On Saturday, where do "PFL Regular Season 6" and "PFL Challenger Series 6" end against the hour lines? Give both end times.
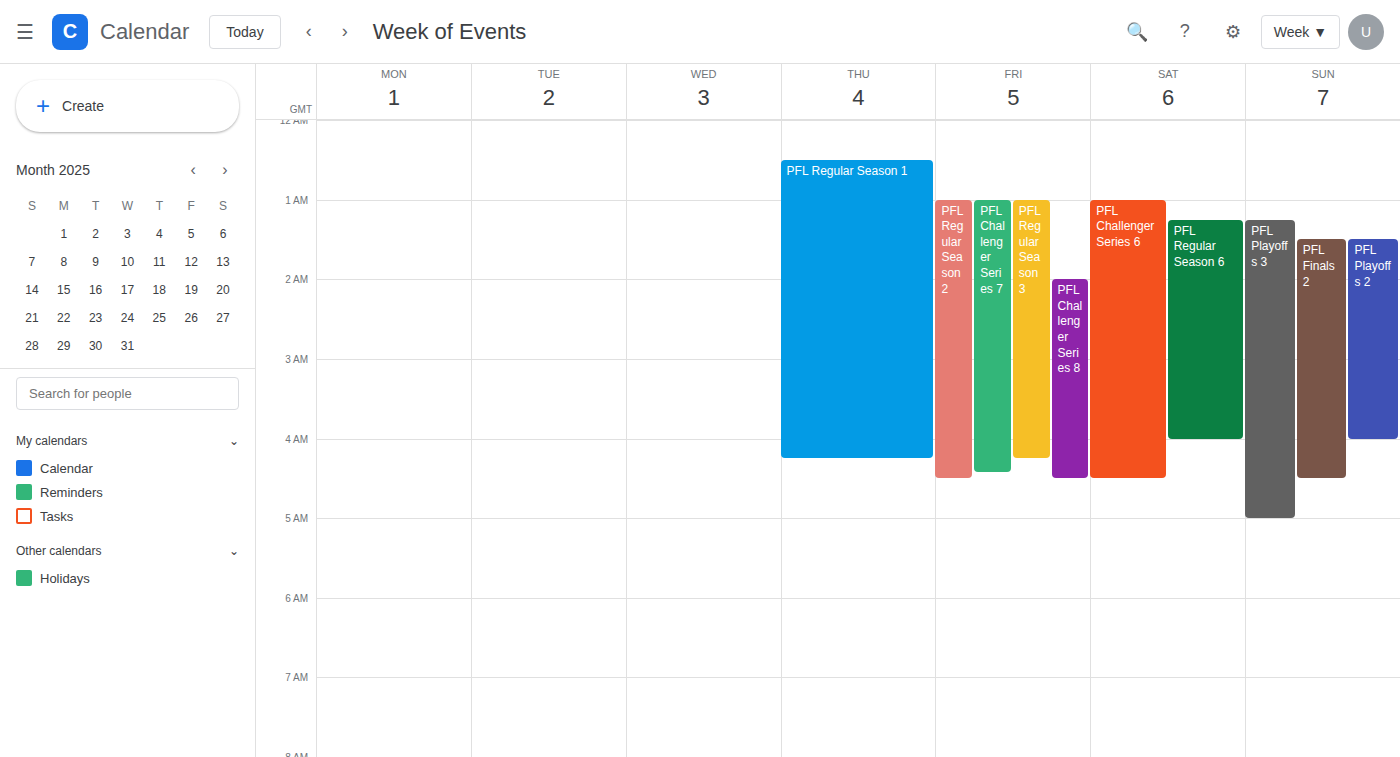
"PFL Regular Season 6": 4:00 AM, exactly on the 4 AM line. "PFL Challenger Series 6": 4:30 AM, halfway between the 4 AM and 5 AM lines.